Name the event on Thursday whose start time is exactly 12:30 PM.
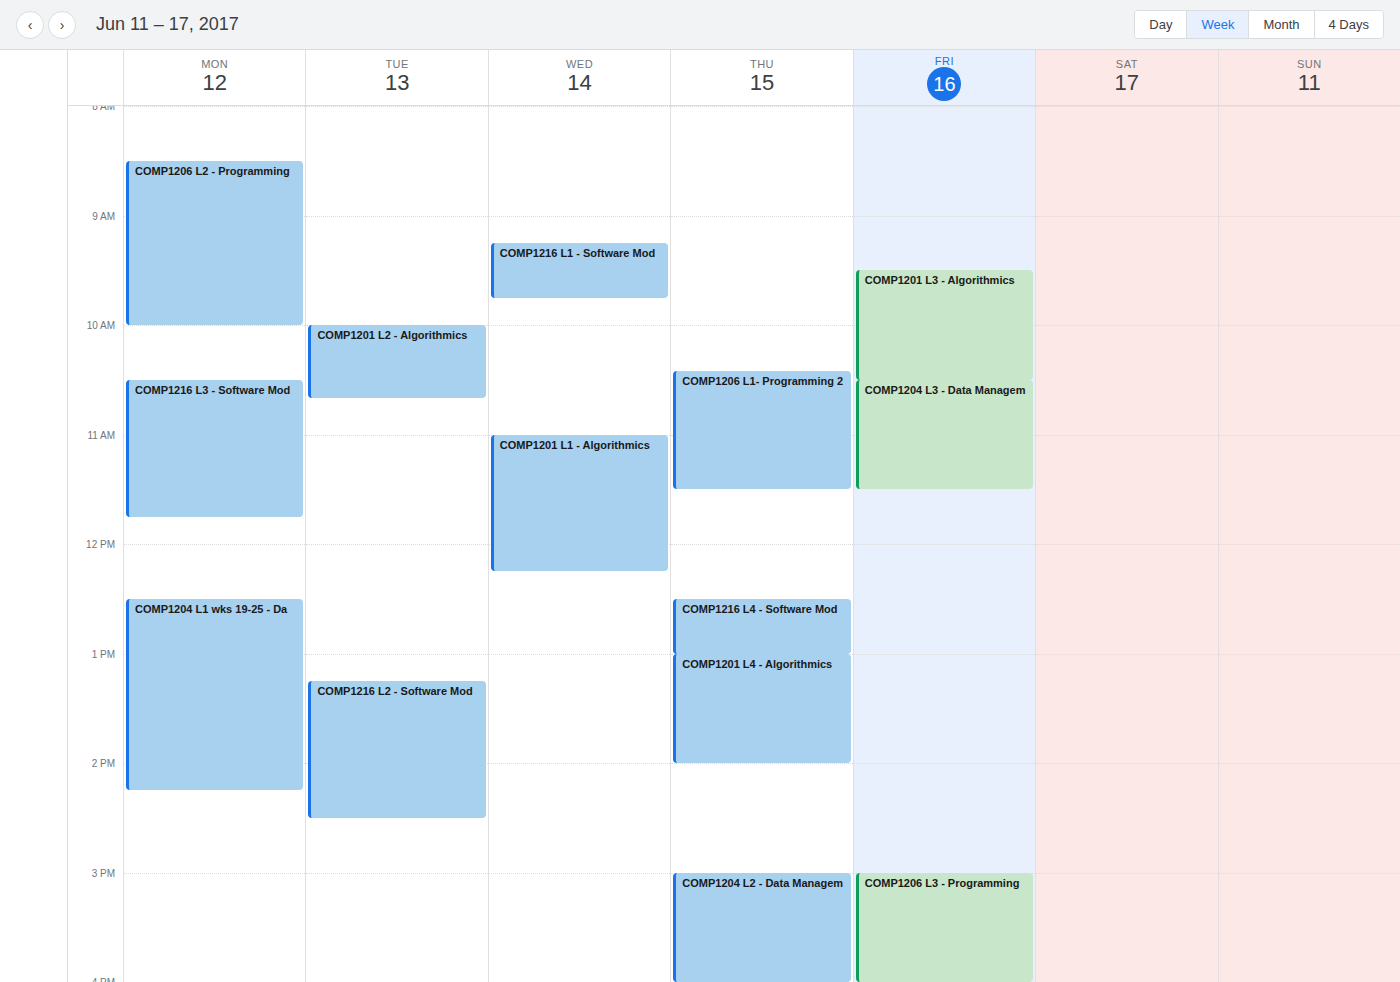
"COMP1216 L4 - Software Mod"